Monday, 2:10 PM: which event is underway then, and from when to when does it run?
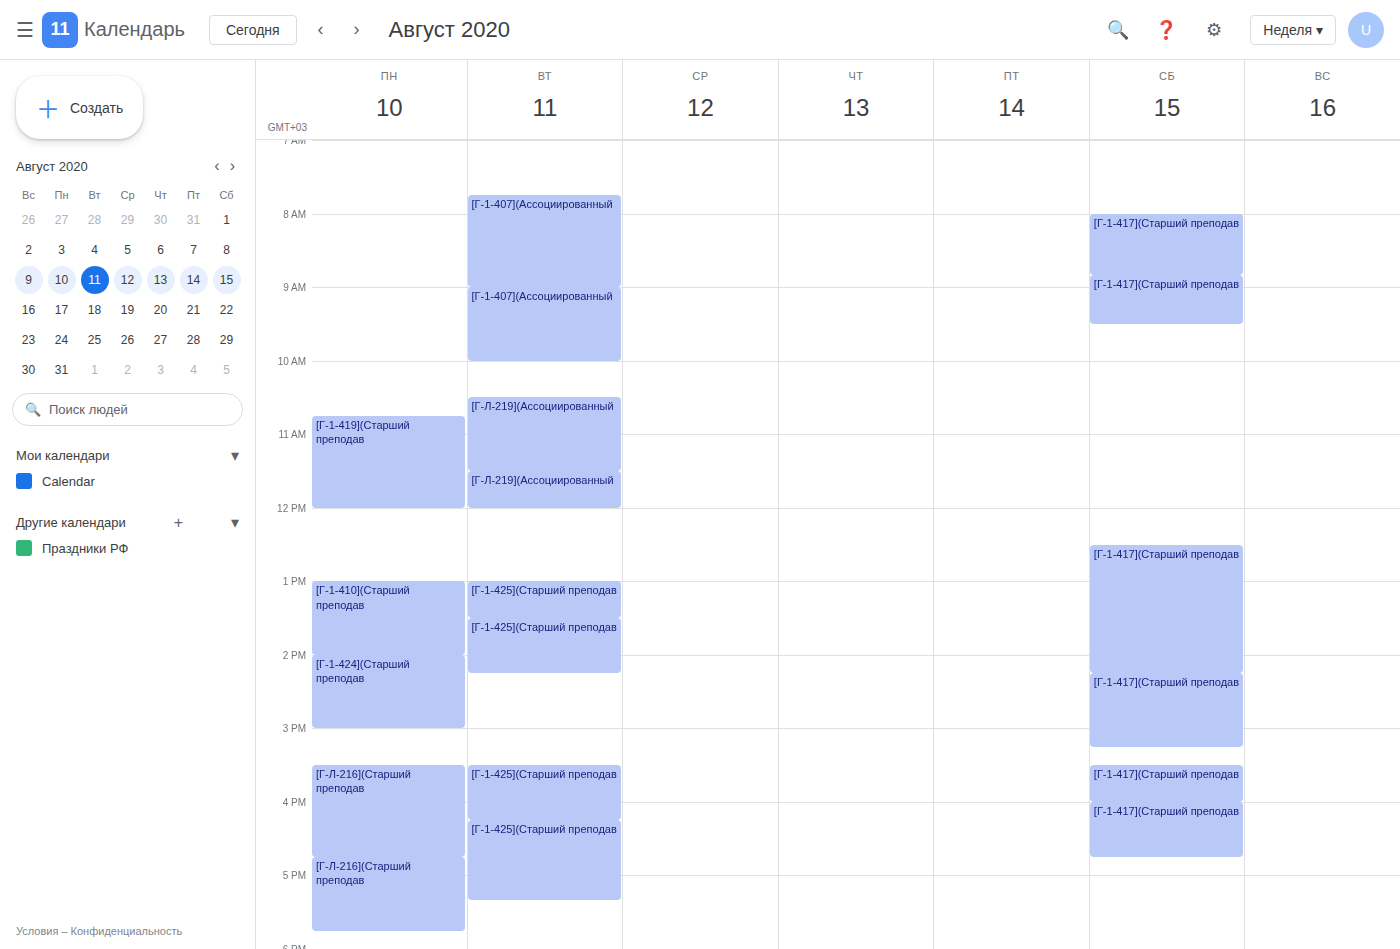
"[Г-1-424](Старший преподав", 2:00 PM to 3:00 PM